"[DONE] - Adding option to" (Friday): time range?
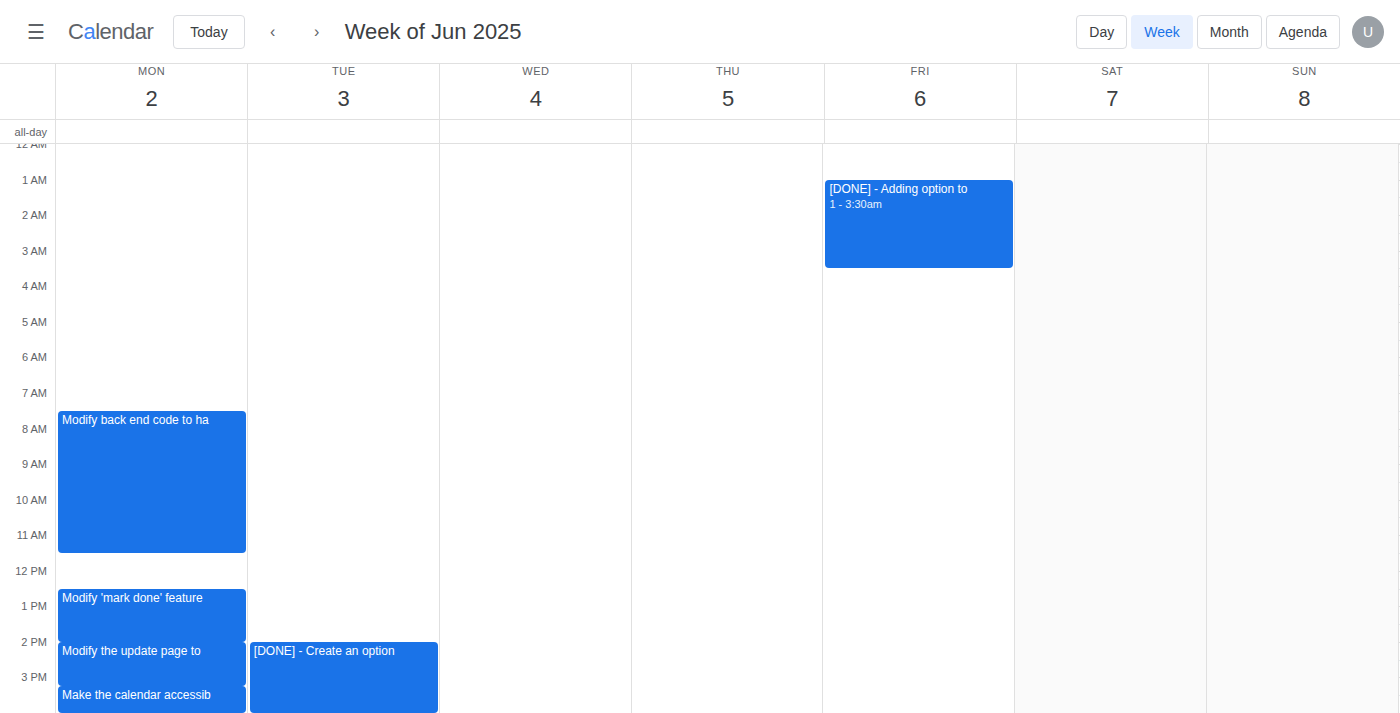
1:00 AM to 3:30 AM